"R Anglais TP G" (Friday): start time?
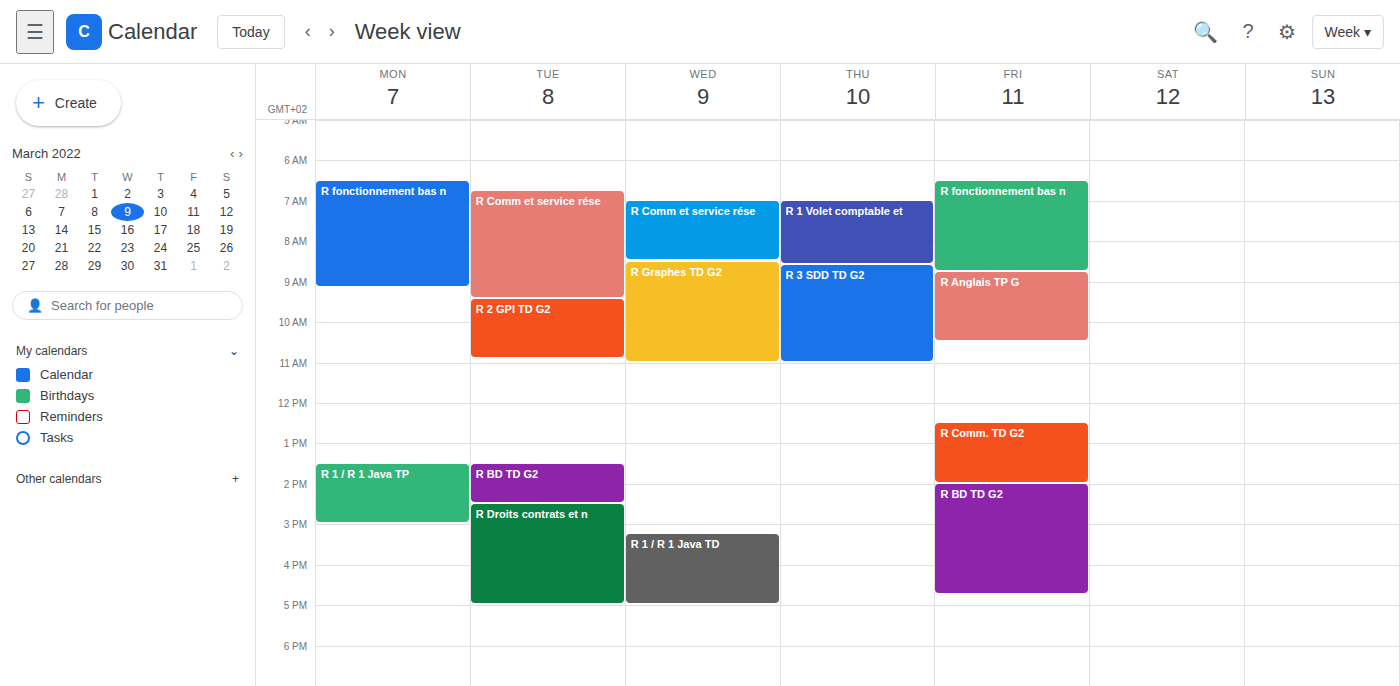
8:45 AM